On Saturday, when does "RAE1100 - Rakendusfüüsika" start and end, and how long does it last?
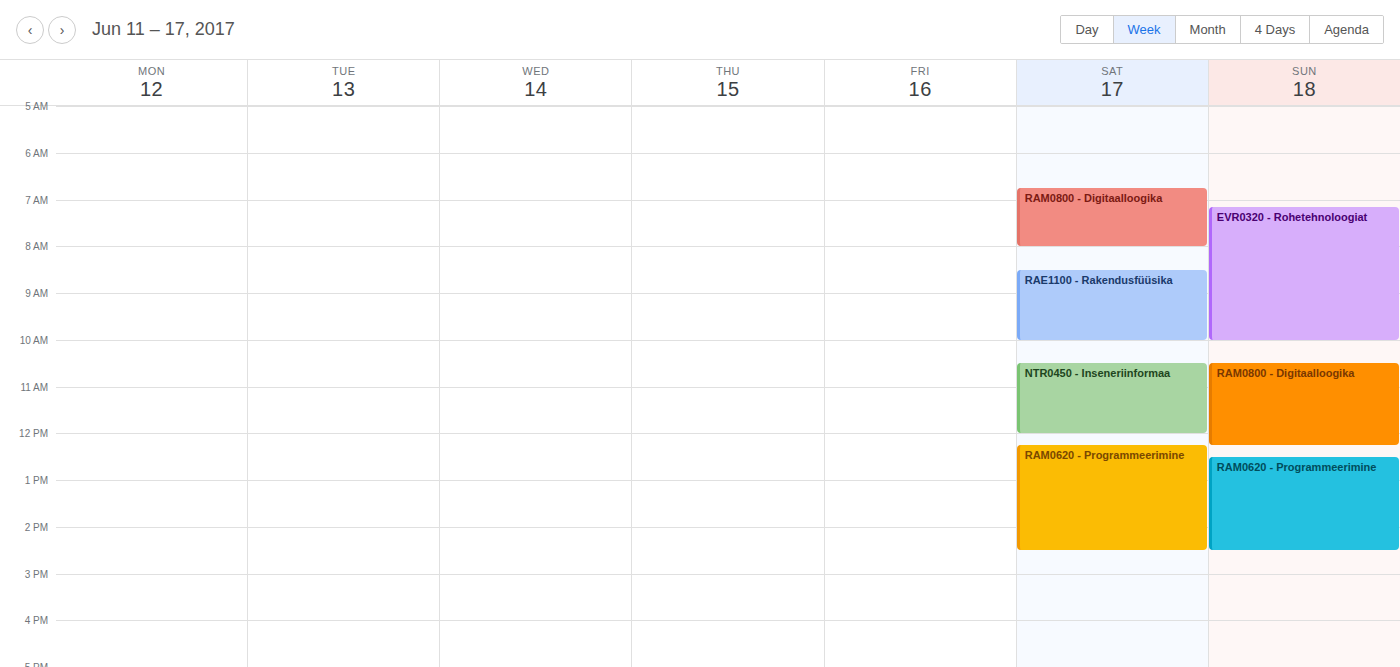
8:30 AM to 10:00 AM, 1 hour 30 minutes